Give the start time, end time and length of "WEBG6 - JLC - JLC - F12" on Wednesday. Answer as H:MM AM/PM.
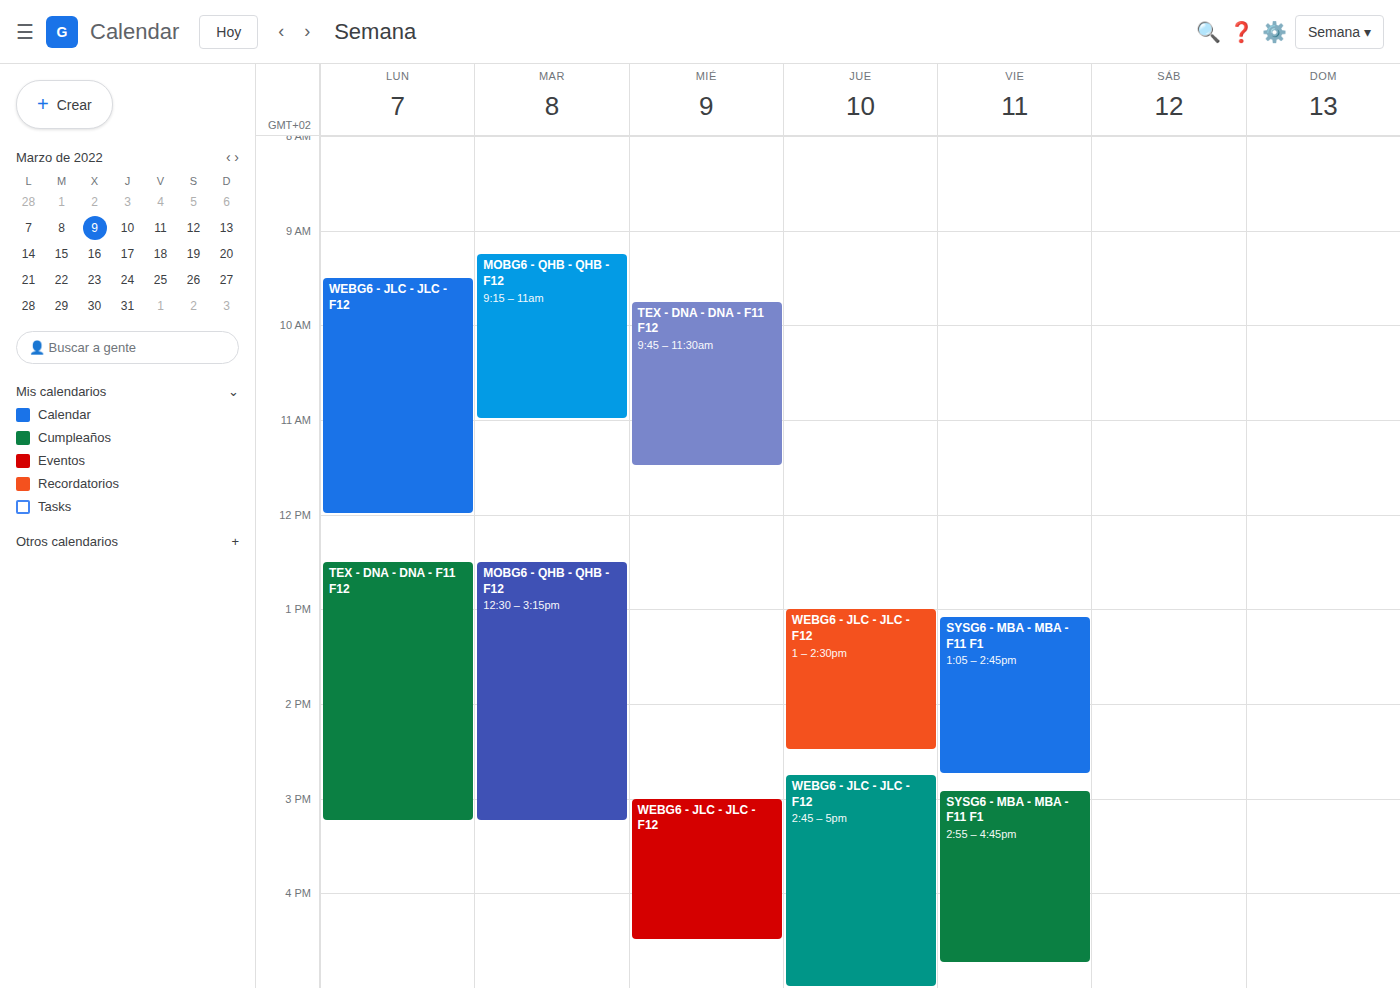
3:00 PM to 4:30 PM, 1 hour 30 minutes